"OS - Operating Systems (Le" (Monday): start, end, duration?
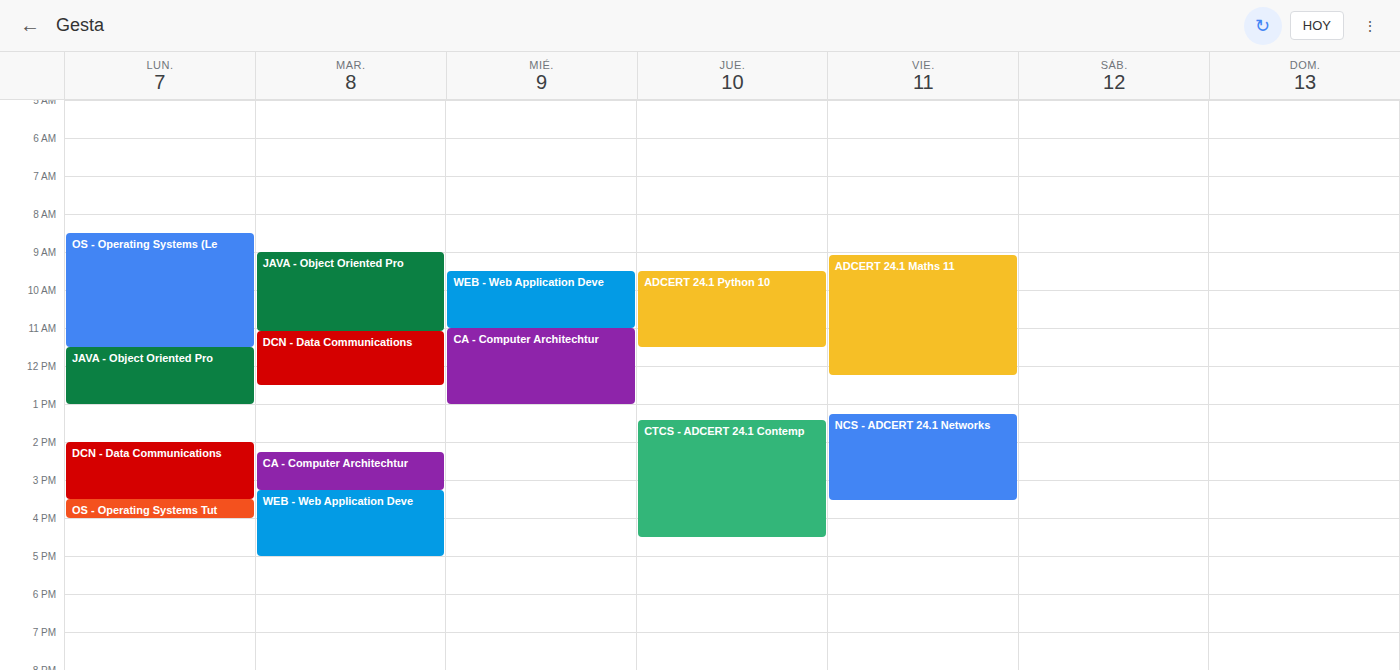
8:30 AM to 11:30 AM, 3 hours